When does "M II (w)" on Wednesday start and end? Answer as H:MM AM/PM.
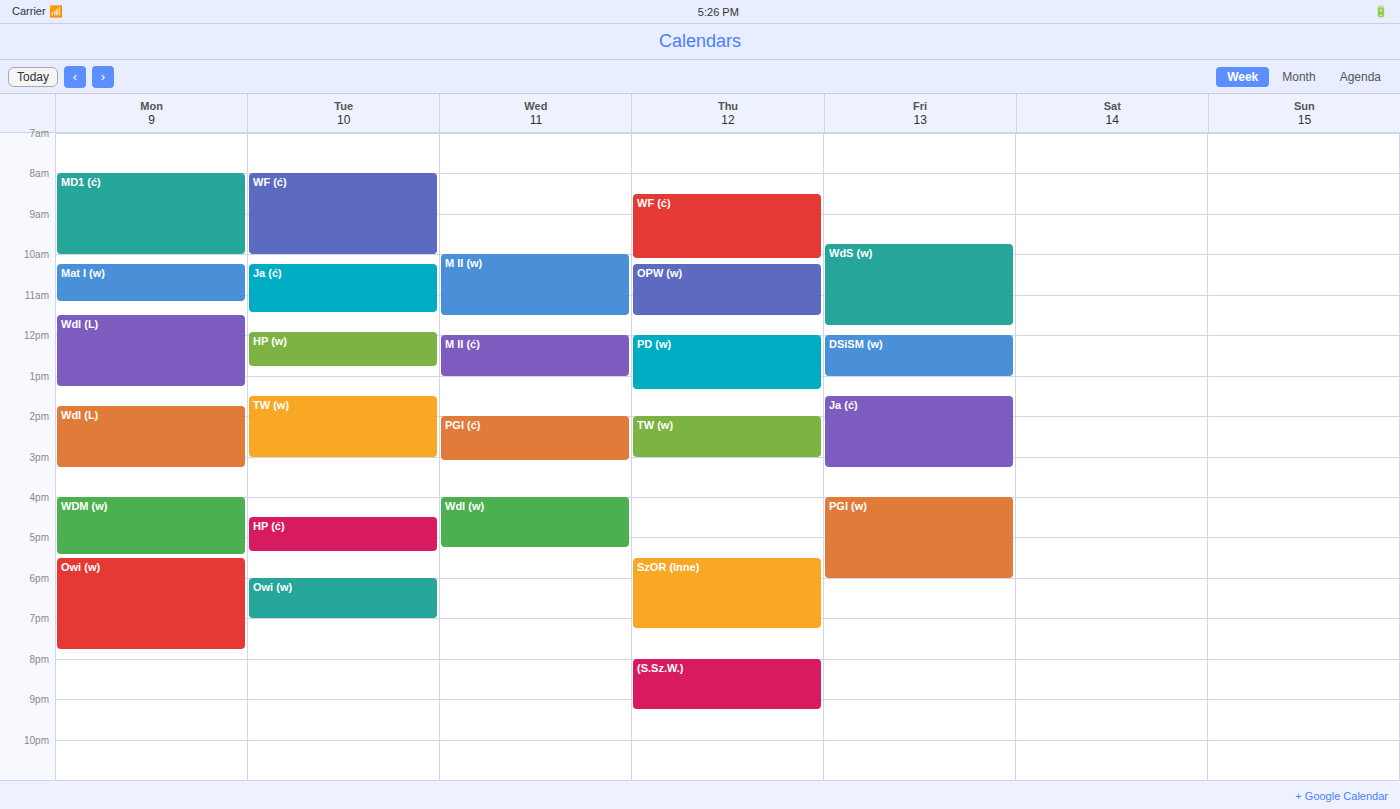
10:00 AM to 11:30 AM